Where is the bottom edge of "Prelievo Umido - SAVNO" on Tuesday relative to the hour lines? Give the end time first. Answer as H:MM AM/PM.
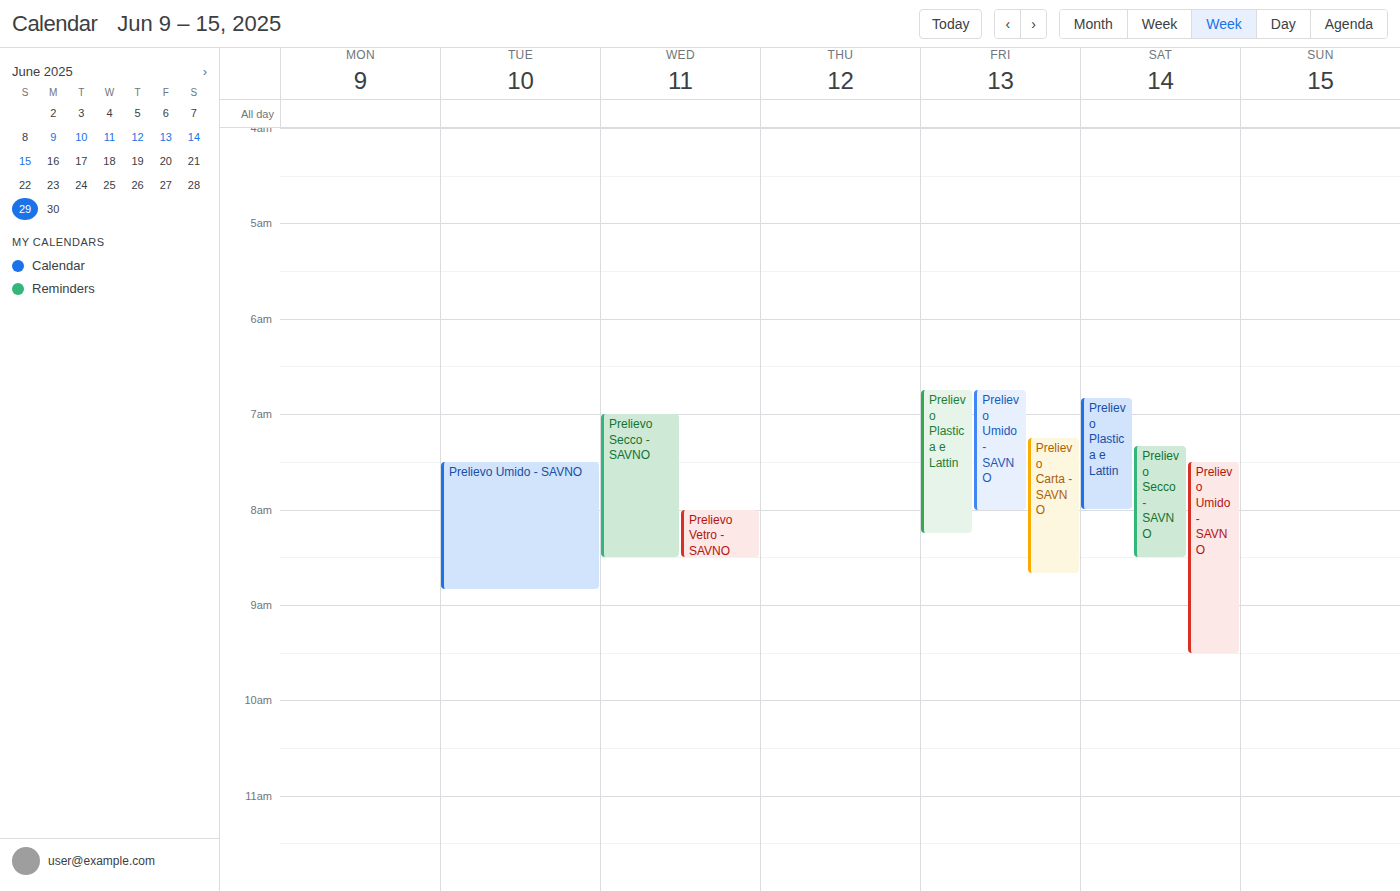
8:50 AM -- neither: 50 minutes below the 8 AM line and 10 minutes above the 9 AM line.